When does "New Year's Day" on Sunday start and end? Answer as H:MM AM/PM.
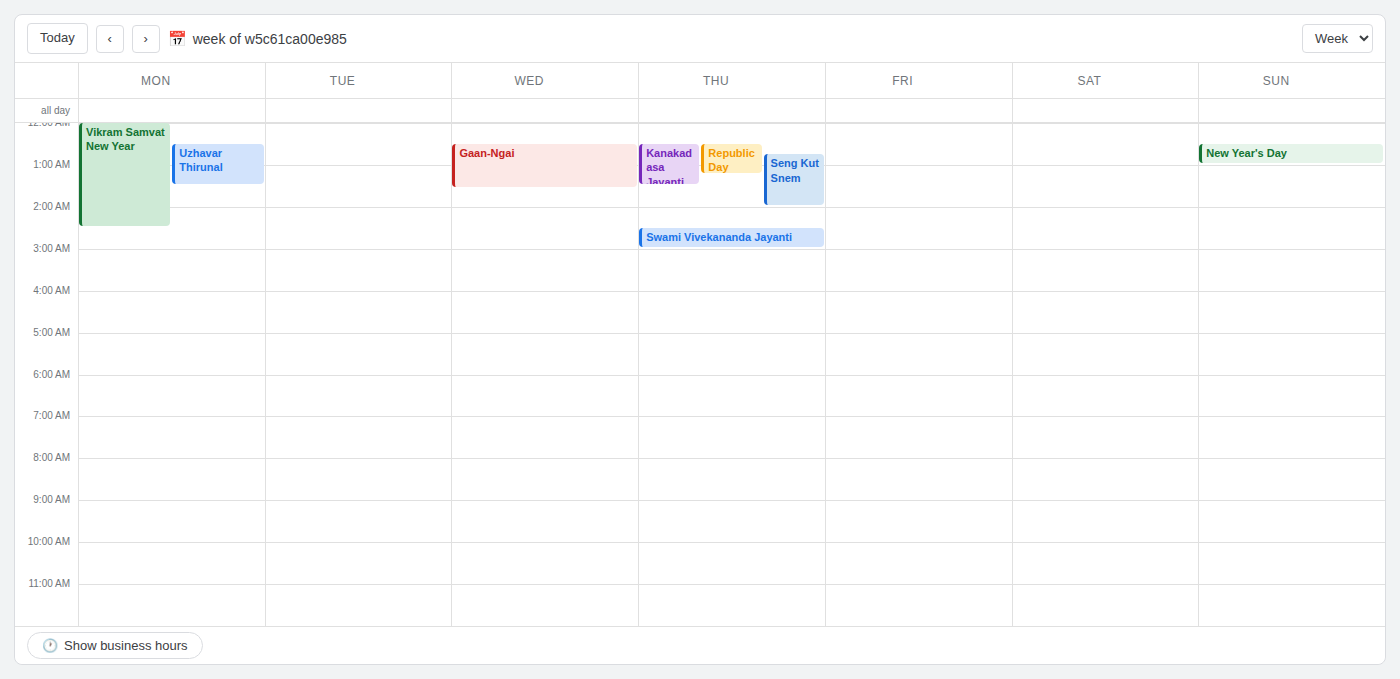
12:30 AM to 1:00 AM